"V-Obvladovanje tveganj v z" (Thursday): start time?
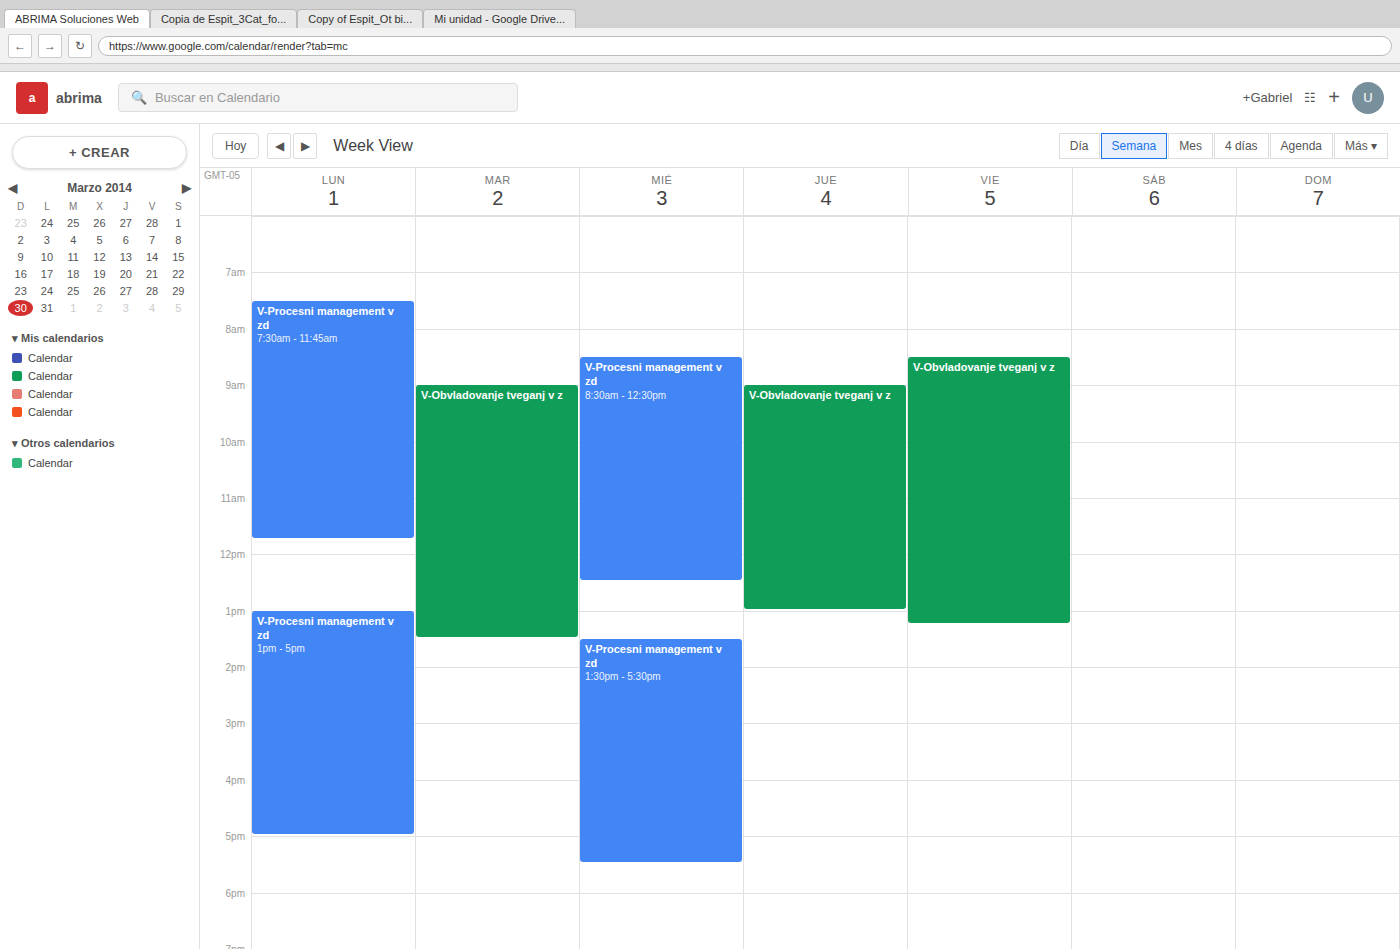
9:00 AM